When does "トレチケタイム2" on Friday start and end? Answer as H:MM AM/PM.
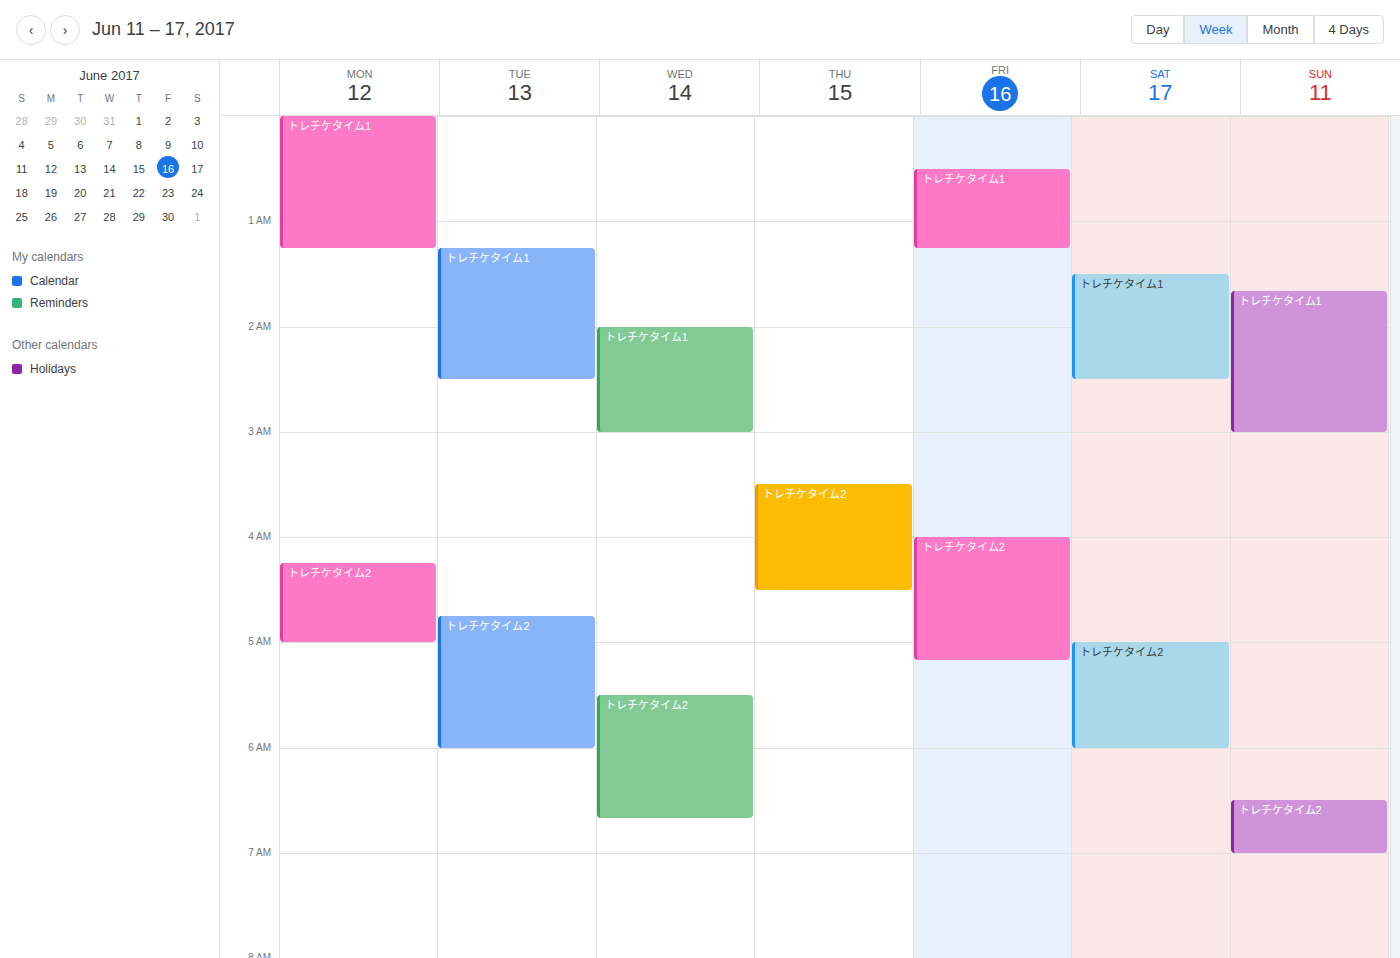
4:00 AM to 5:10 AM